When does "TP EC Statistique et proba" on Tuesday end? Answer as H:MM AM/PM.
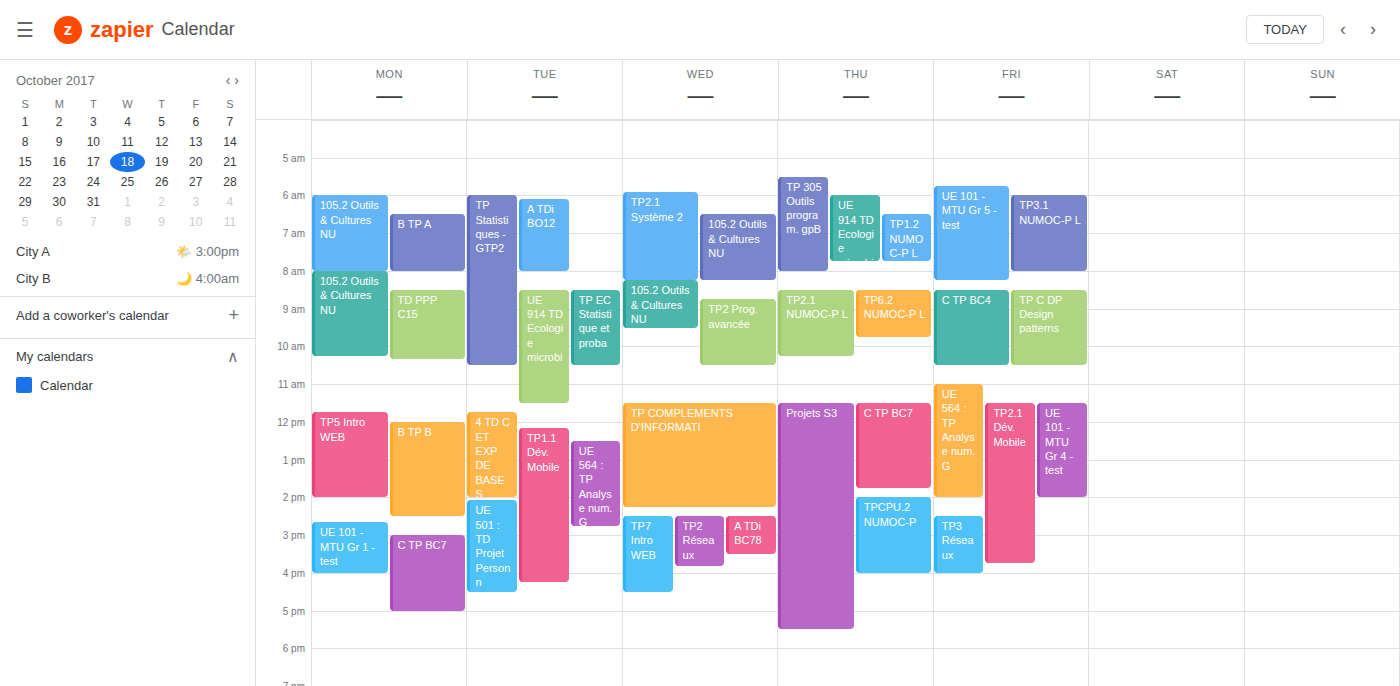
10:30 AM